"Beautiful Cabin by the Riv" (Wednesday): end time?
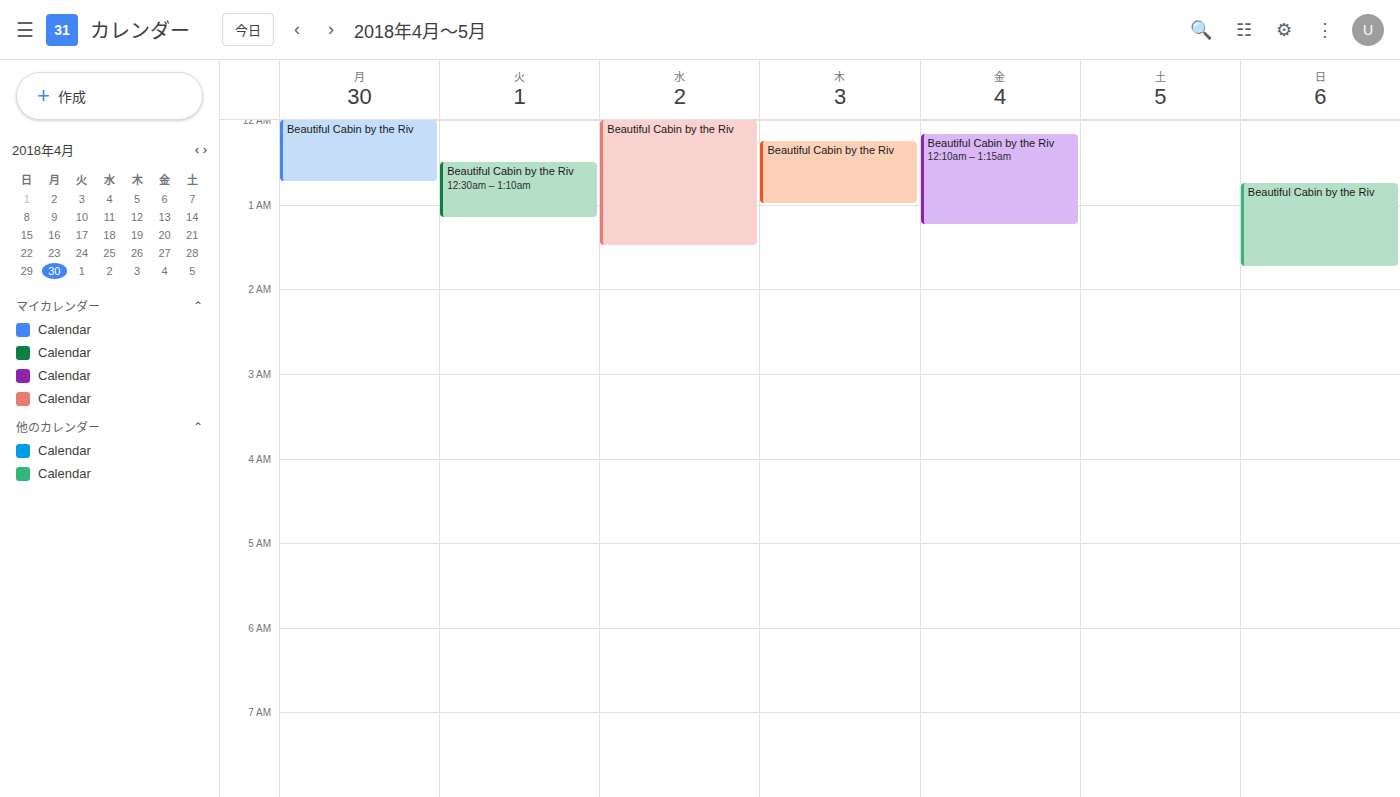
1:30 AM